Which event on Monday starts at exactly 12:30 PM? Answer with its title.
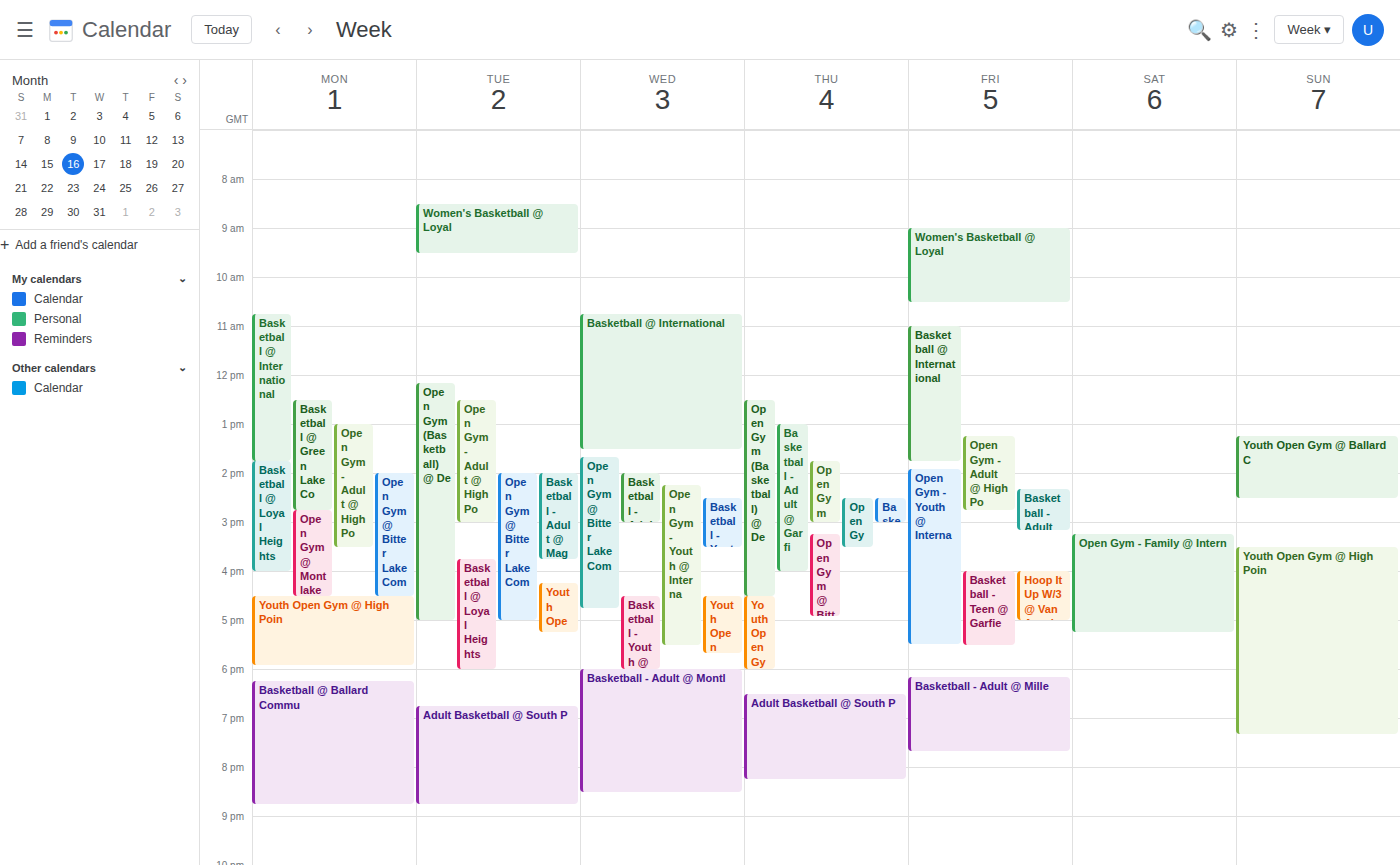
"Basketball @ Green Lake Co"